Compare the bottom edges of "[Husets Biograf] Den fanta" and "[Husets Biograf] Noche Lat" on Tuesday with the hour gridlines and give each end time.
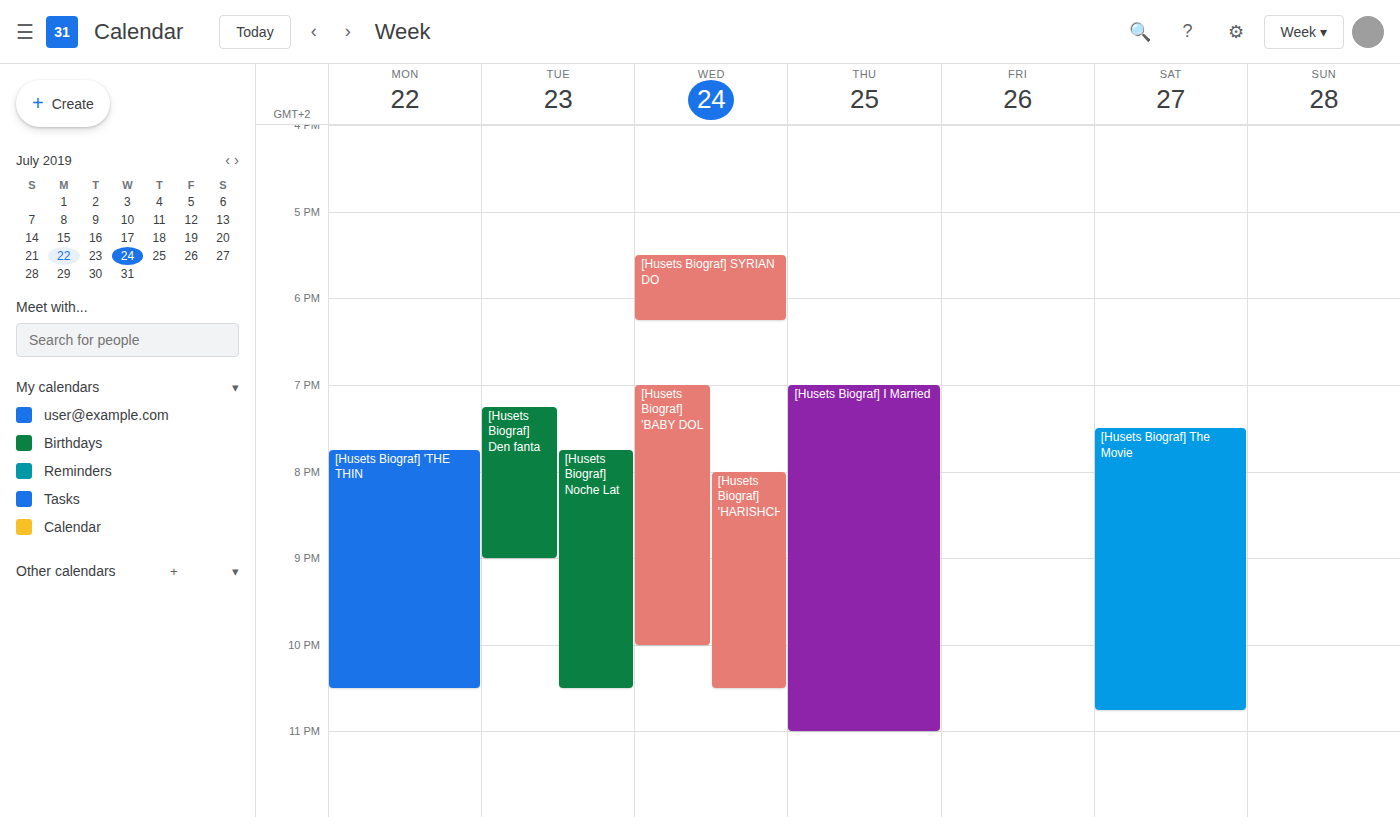
"[Husets Biograf] Den fanta": 9:00 PM, exactly on the 9 PM line. "[Husets Biograf] Noche Lat": 10:30 PM, halfway between the 10 PM and 11 PM lines.